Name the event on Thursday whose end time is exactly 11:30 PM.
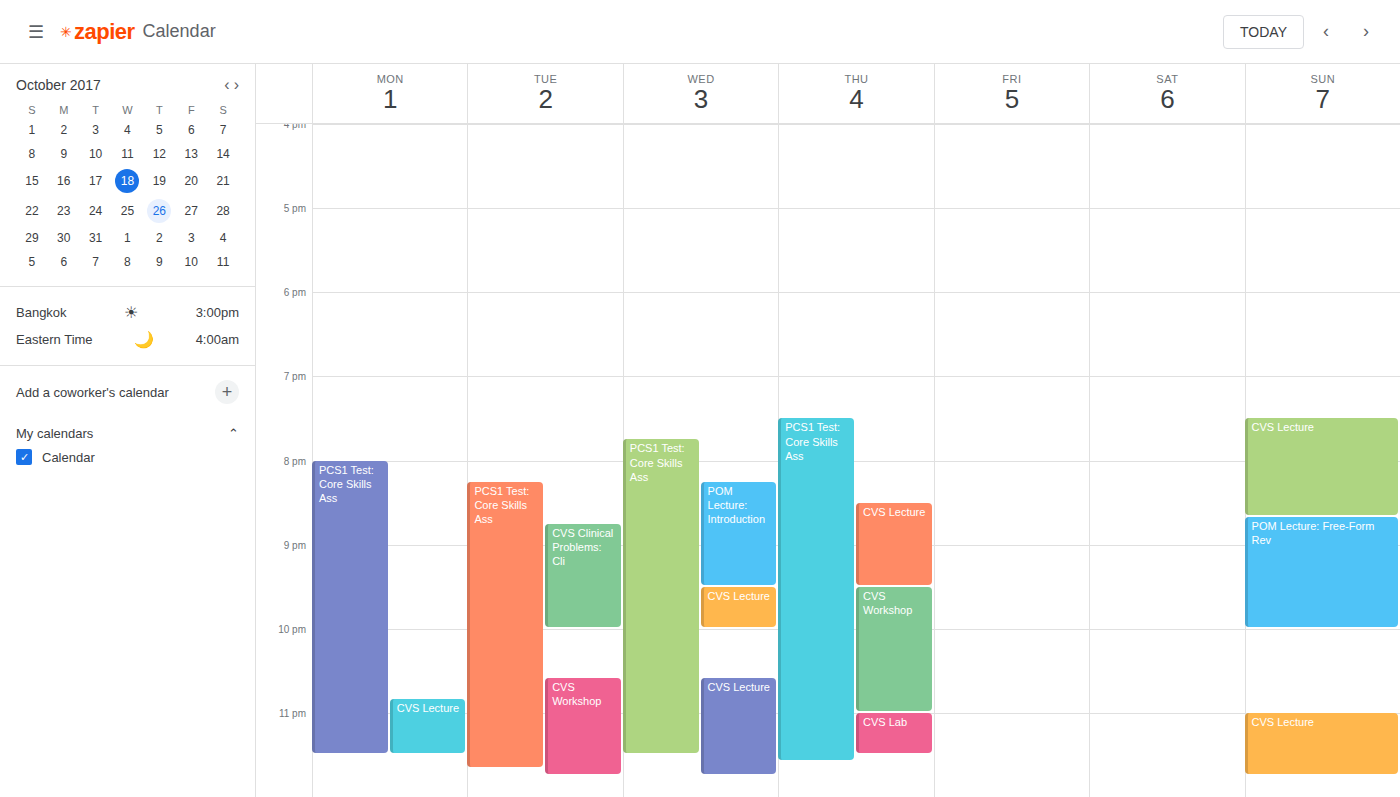
"CVS Lab"